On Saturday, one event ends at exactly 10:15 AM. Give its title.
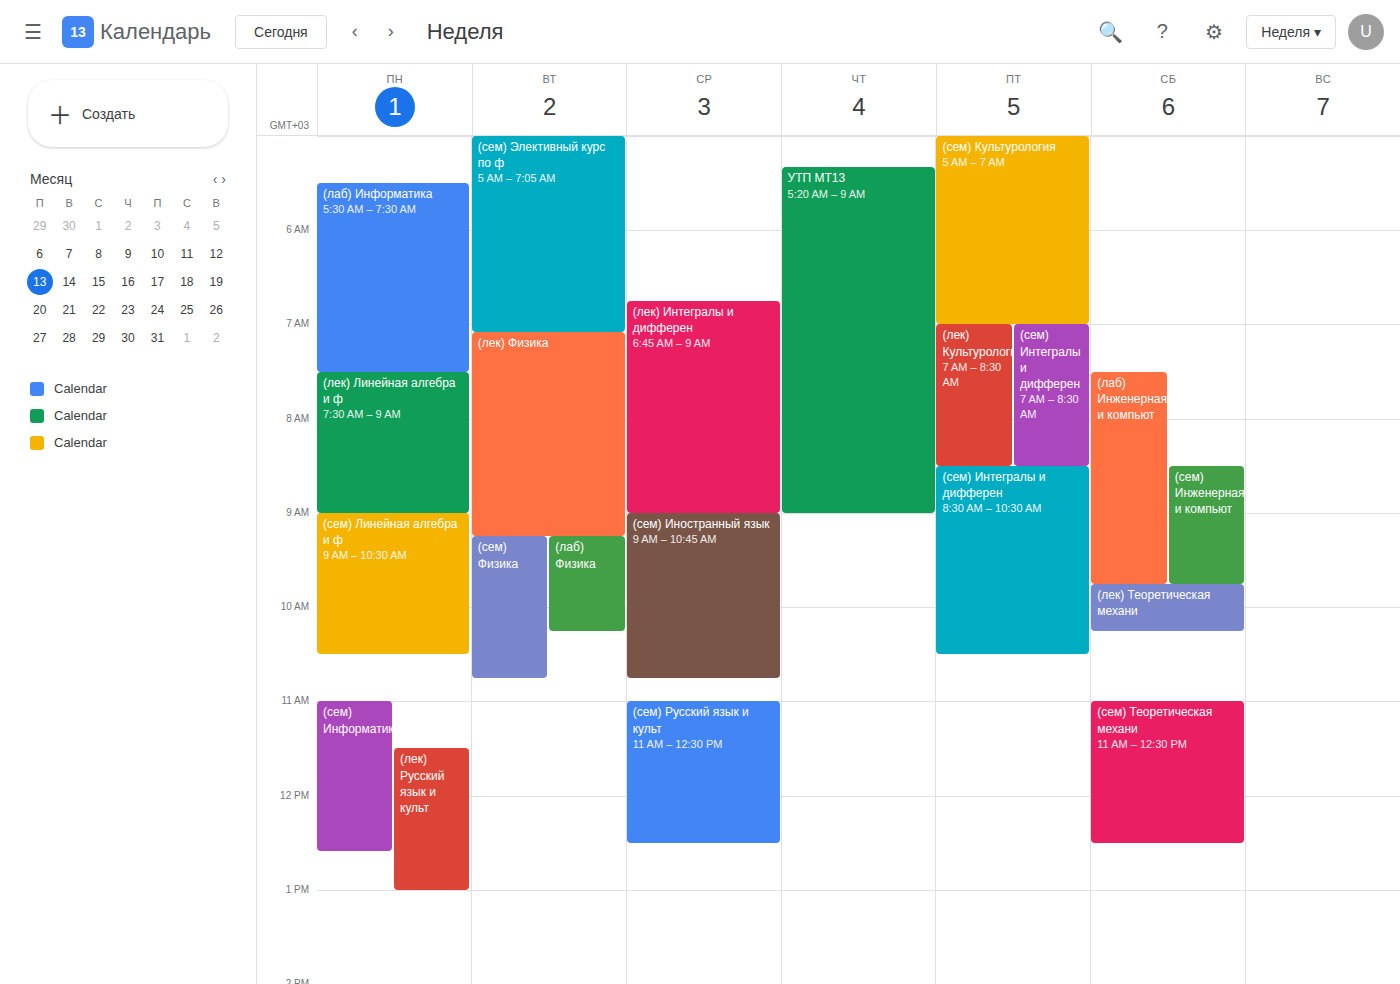
"(лек) Теоретическая механи"